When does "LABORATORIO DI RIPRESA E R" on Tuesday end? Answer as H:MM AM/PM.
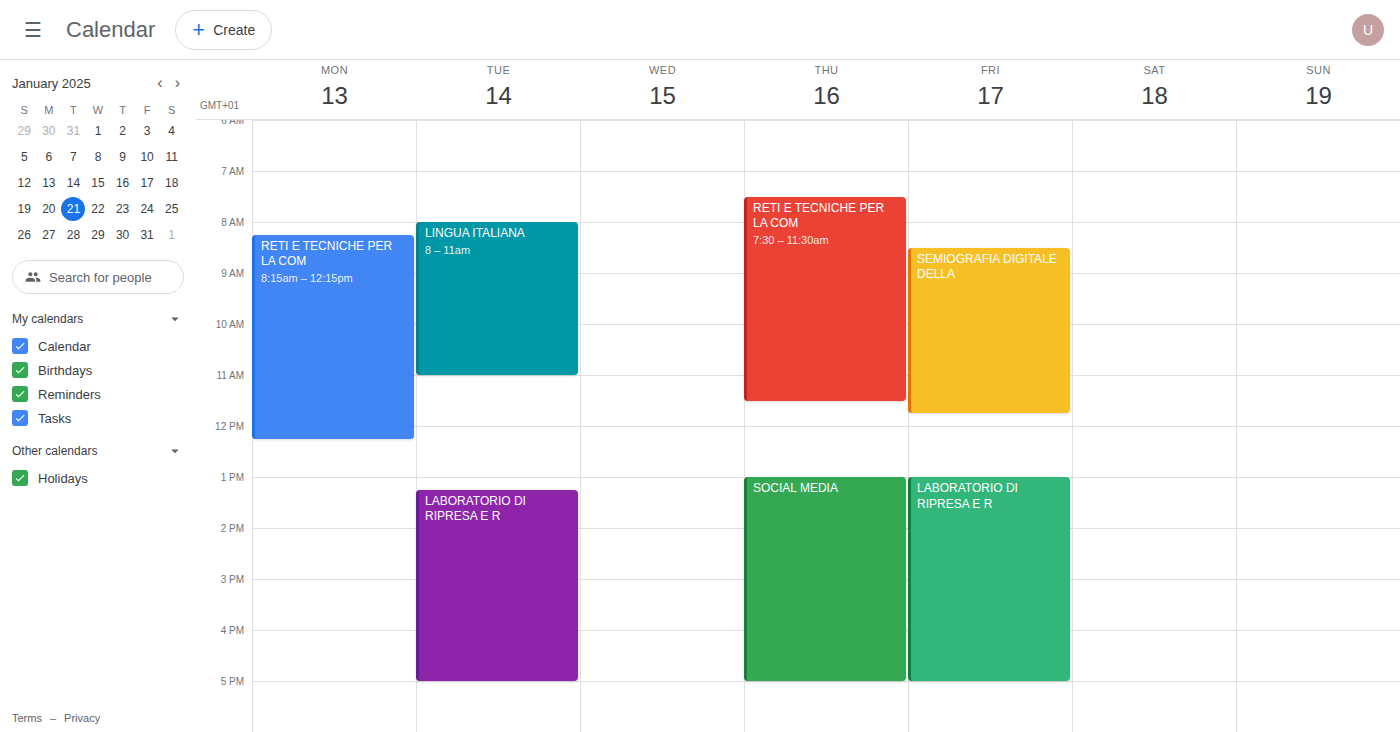
5:00 PM